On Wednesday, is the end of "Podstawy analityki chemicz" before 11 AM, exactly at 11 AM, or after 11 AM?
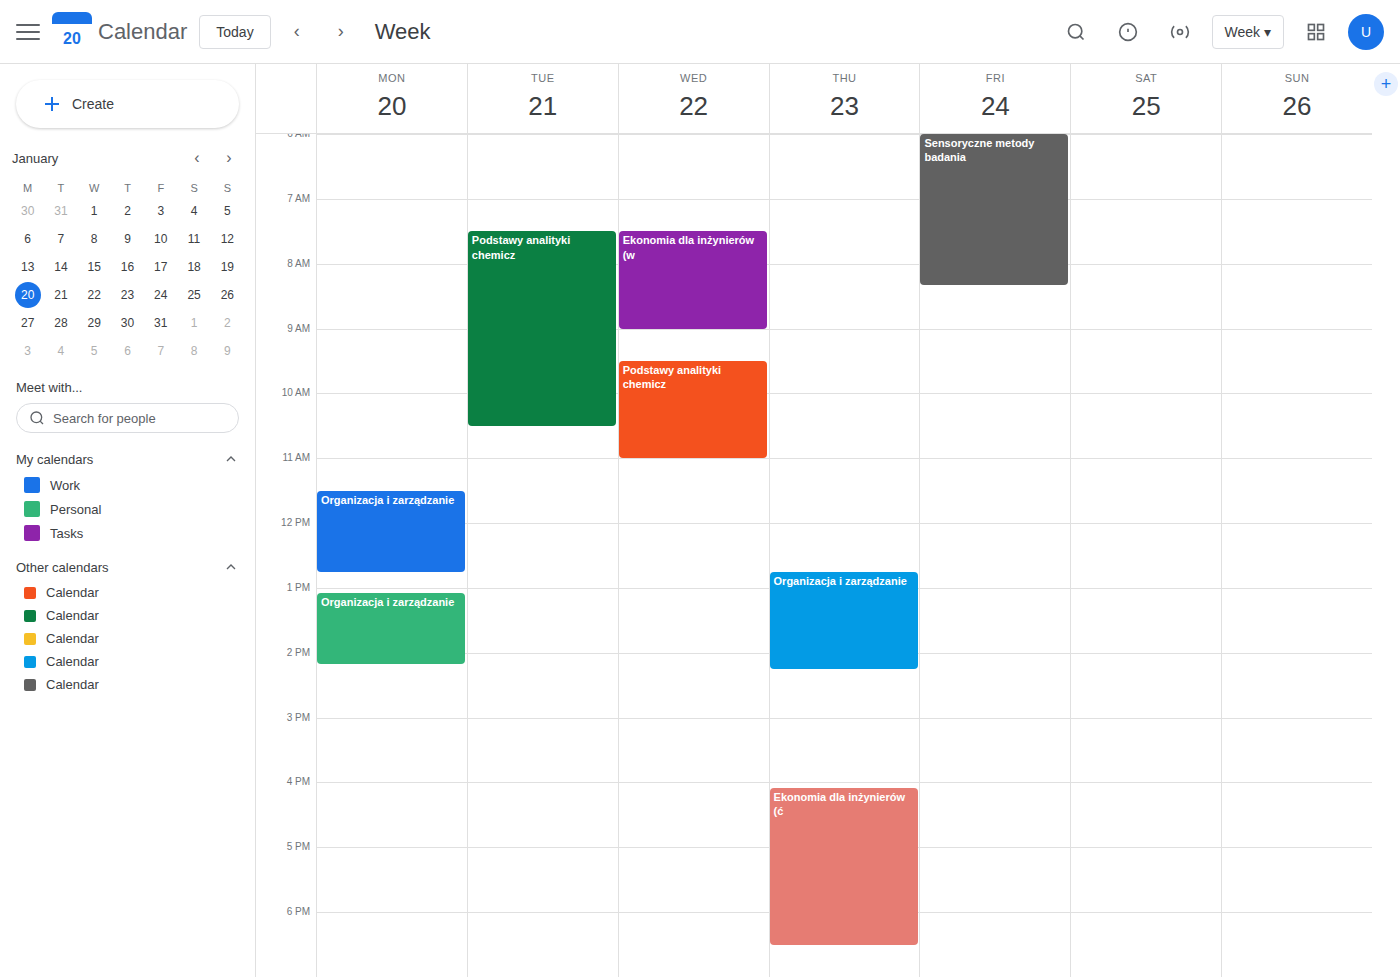
11:00 AM -- exactly at 11 AM, on the 11 AM line.